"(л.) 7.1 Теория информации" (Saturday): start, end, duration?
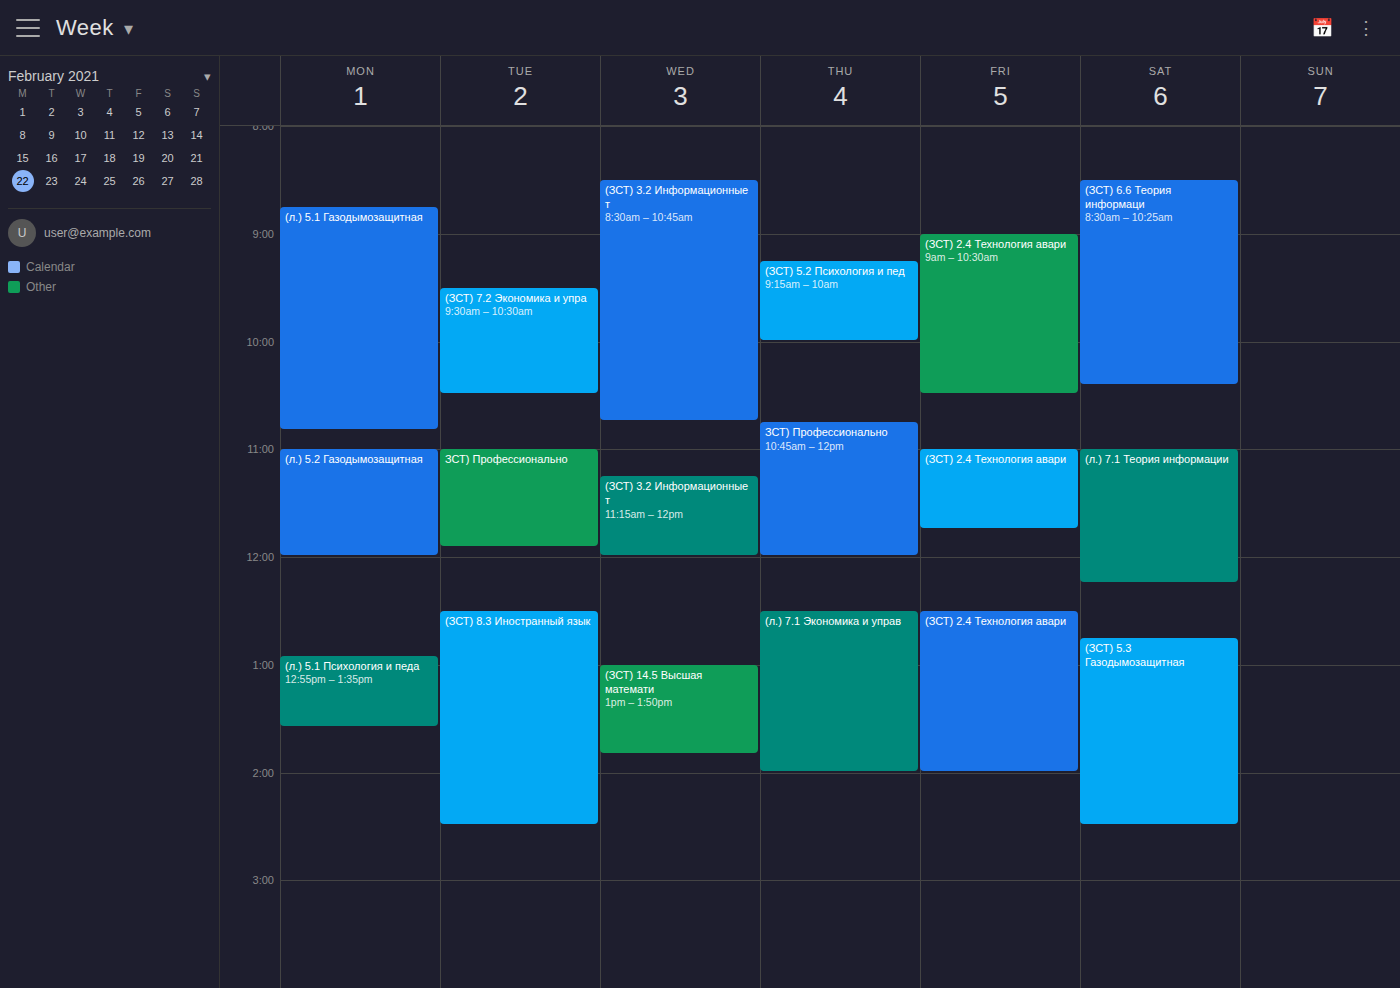
11:00 AM to 12:15 PM, 1 hour 15 minutes